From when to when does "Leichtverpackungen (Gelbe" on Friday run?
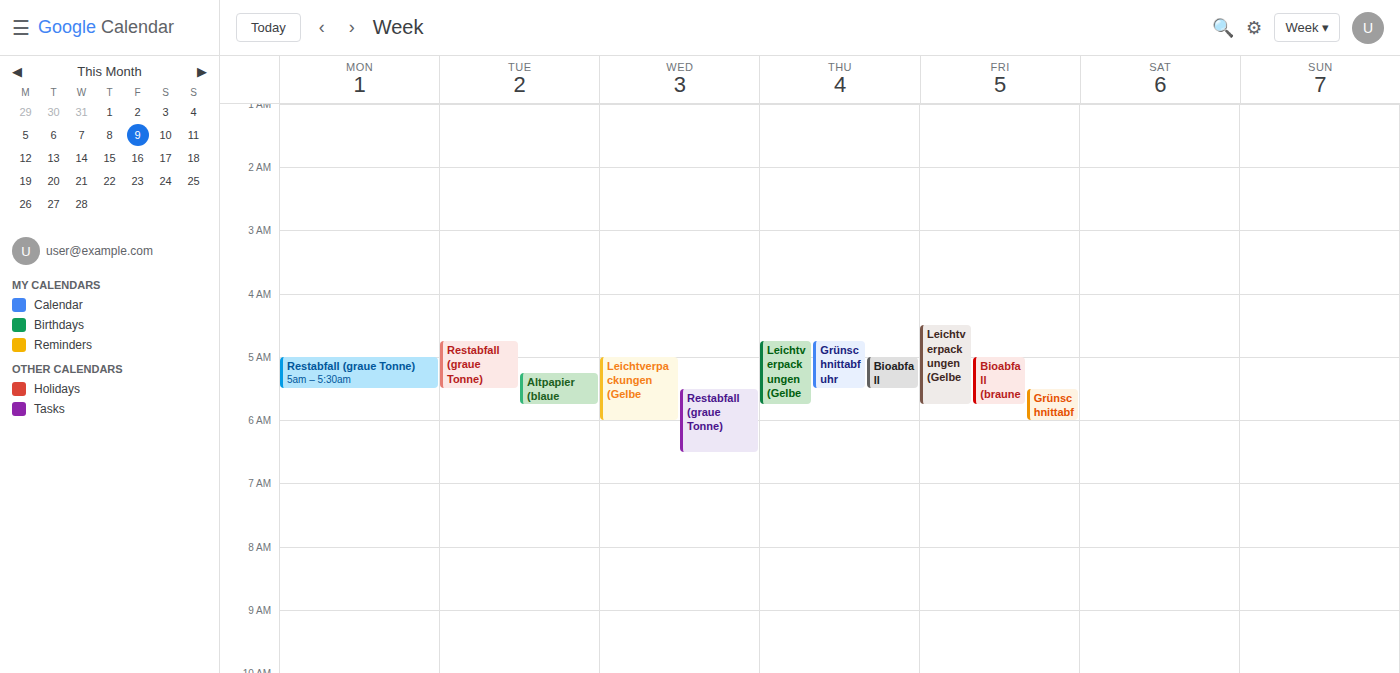
04:30 to 05:45